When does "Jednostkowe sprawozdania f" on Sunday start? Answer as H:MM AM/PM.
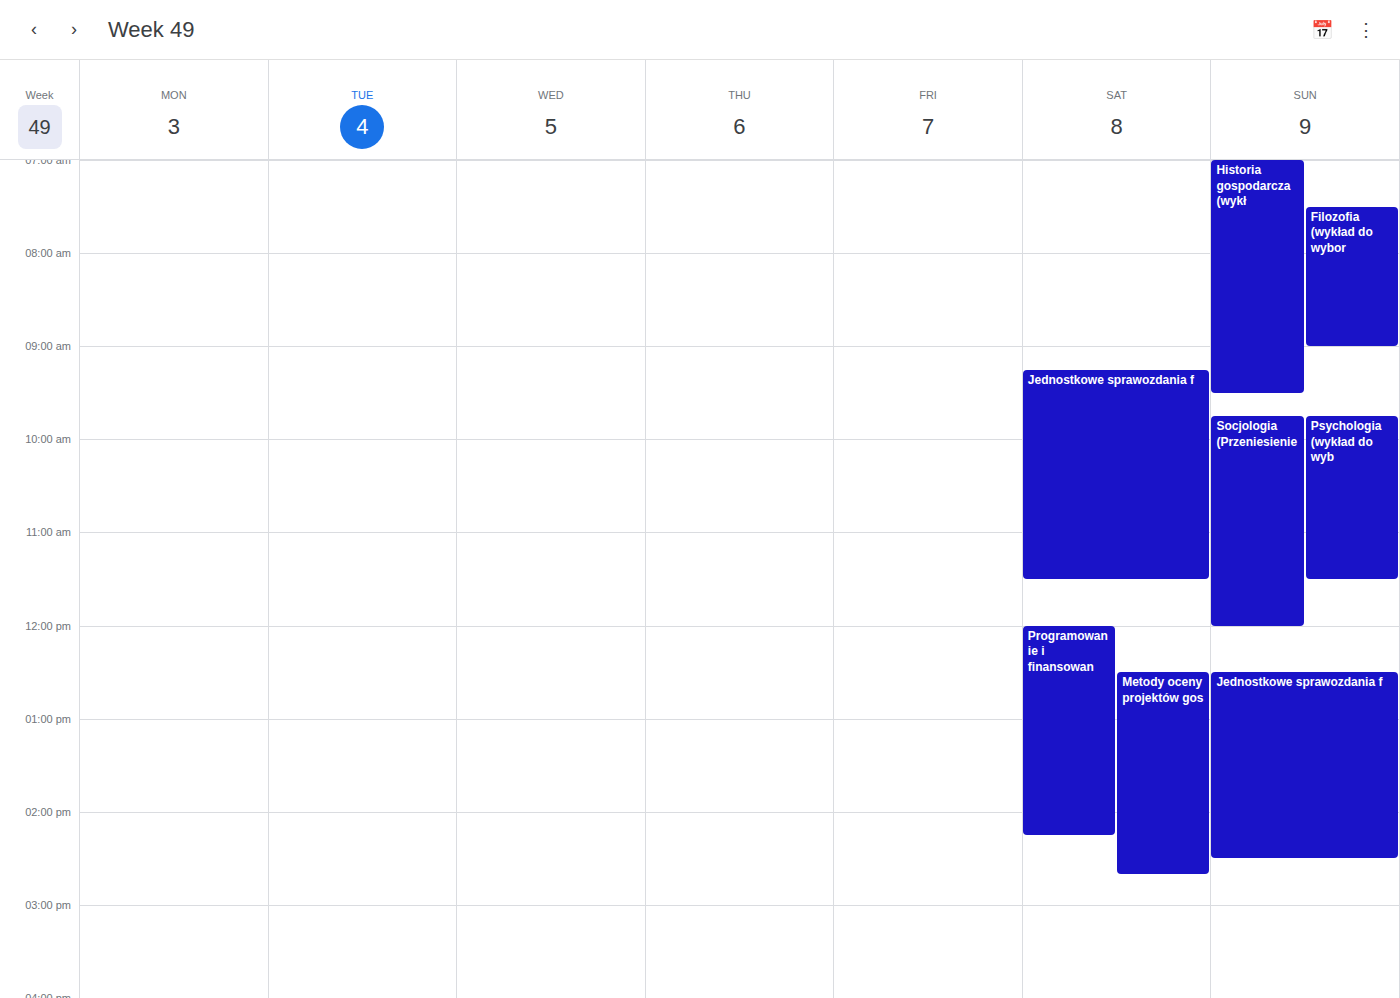
12:30 PM